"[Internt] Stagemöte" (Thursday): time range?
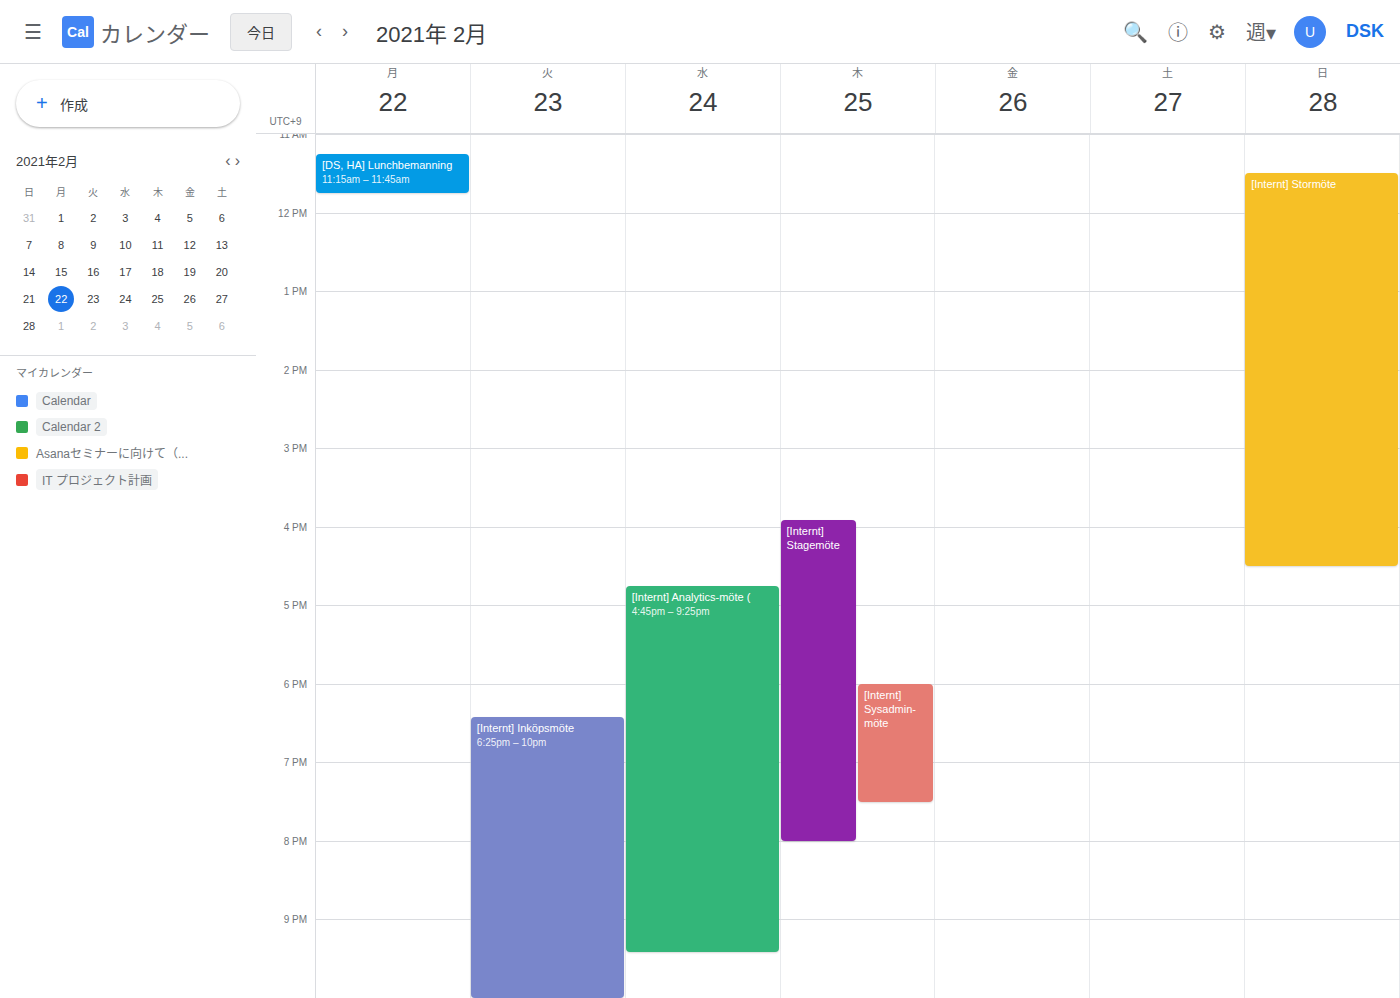
15:55 to 20:00